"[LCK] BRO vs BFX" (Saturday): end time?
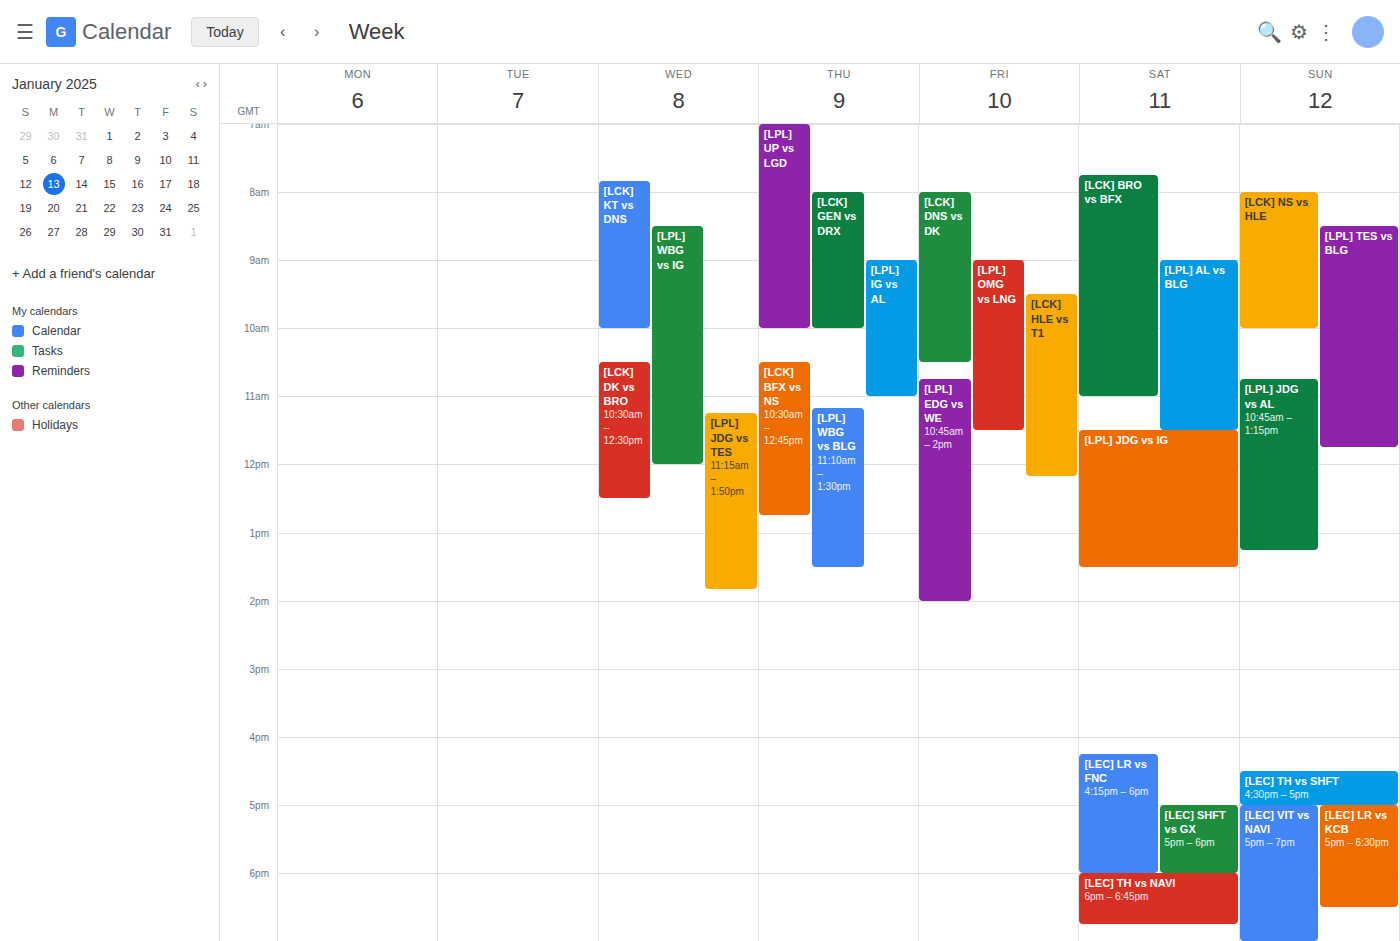
11:00 AM